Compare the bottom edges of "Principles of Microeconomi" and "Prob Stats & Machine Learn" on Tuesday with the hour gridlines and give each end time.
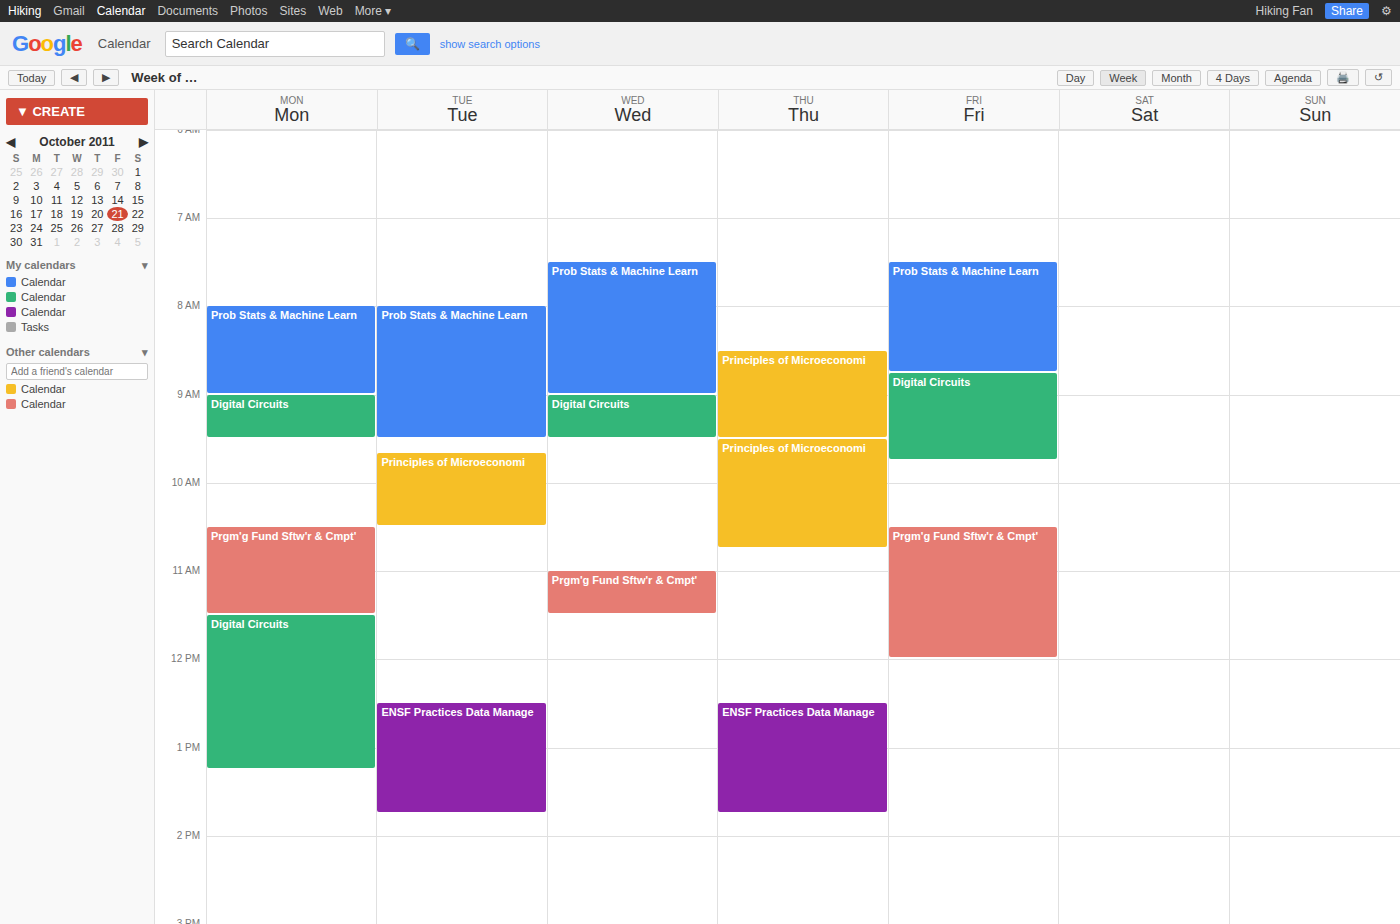
"Principles of Microeconomi": 10:30 AM, halfway between the 10 AM and 11 AM lines. "Prob Stats & Machine Learn": 9:30 AM, halfway between the 9 AM and 10 AM lines.